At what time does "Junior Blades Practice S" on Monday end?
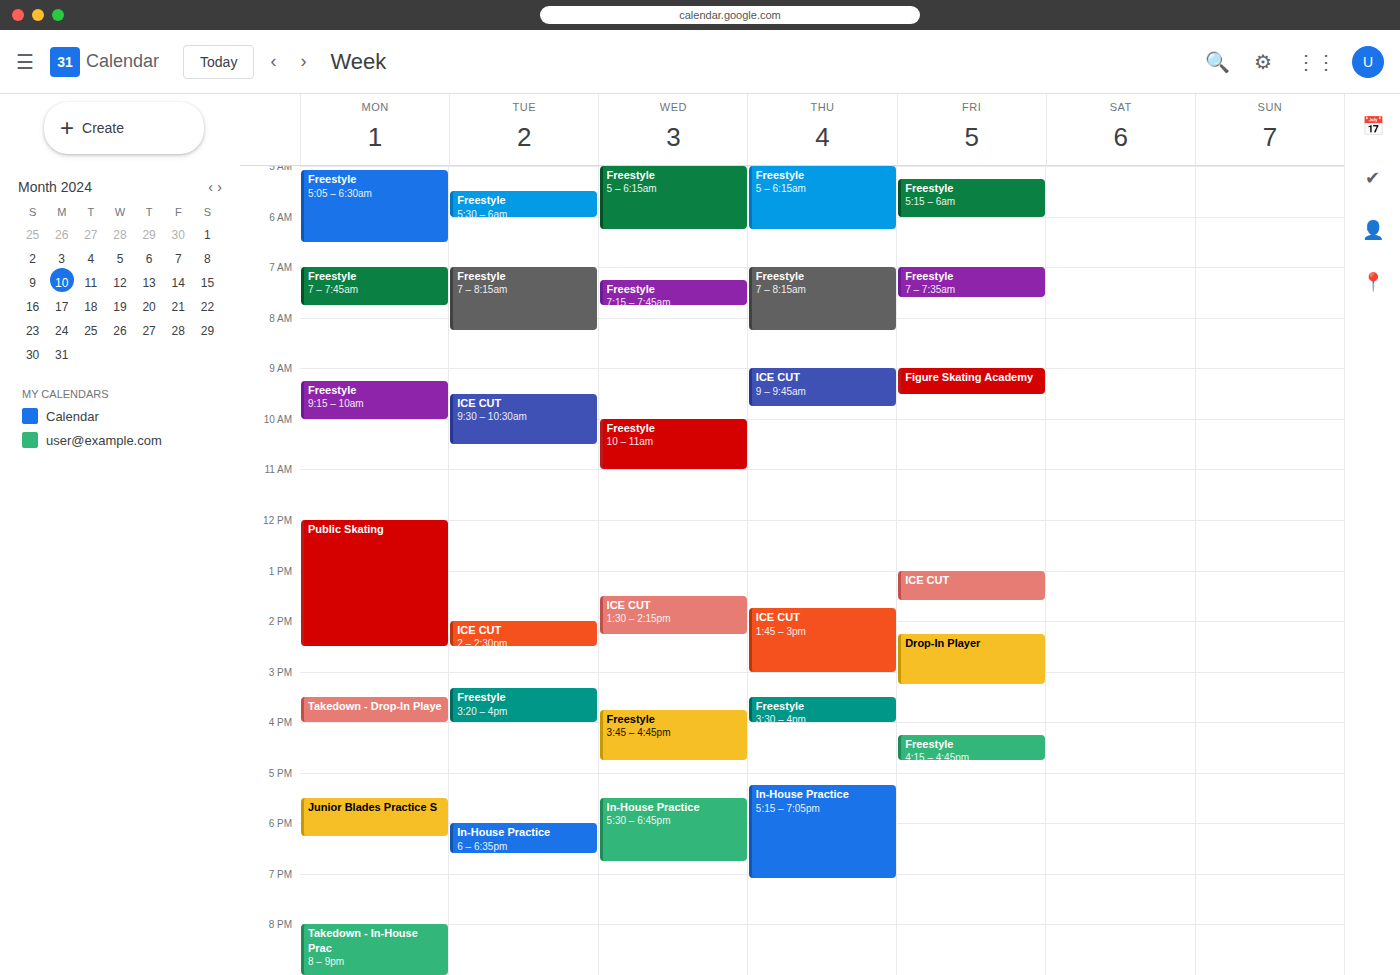
6:15 PM